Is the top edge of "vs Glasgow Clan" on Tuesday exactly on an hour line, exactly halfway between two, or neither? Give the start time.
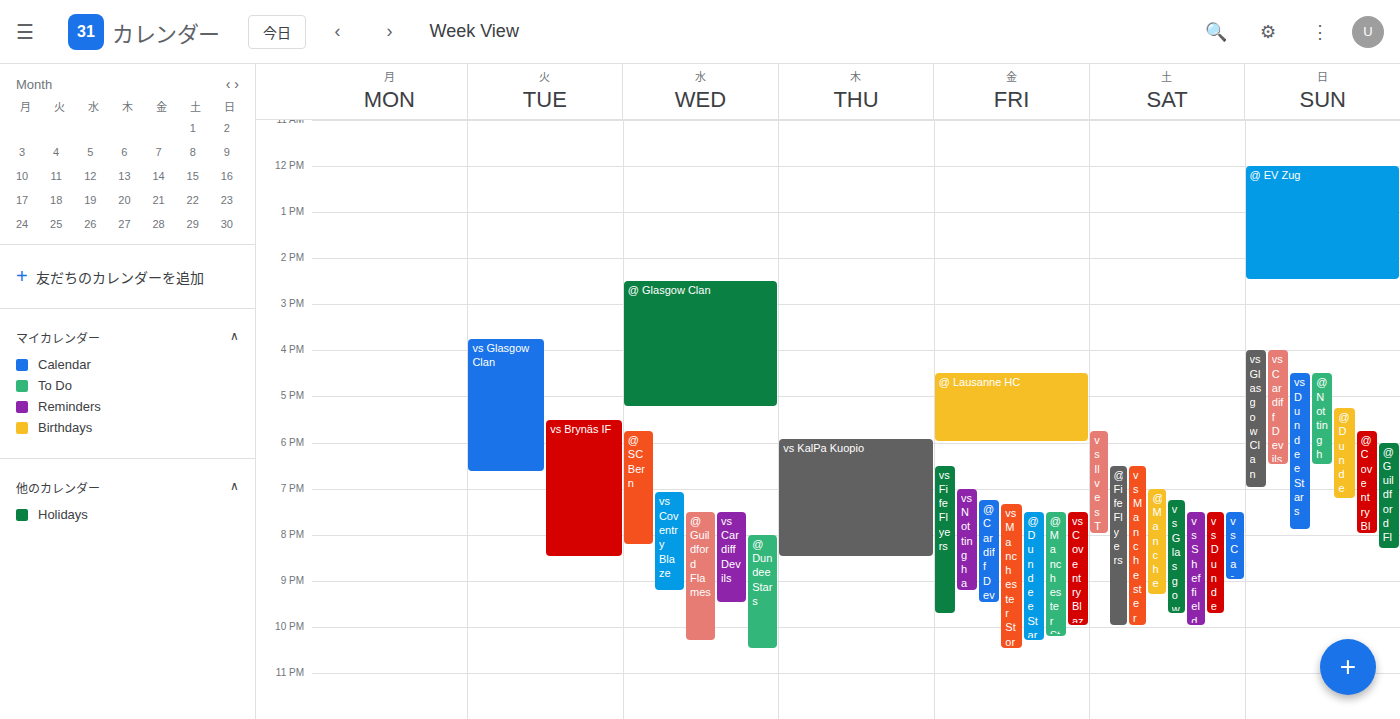
15:45 -- neither: three quarters of the way from the 15:00 line to the 16:00 line.